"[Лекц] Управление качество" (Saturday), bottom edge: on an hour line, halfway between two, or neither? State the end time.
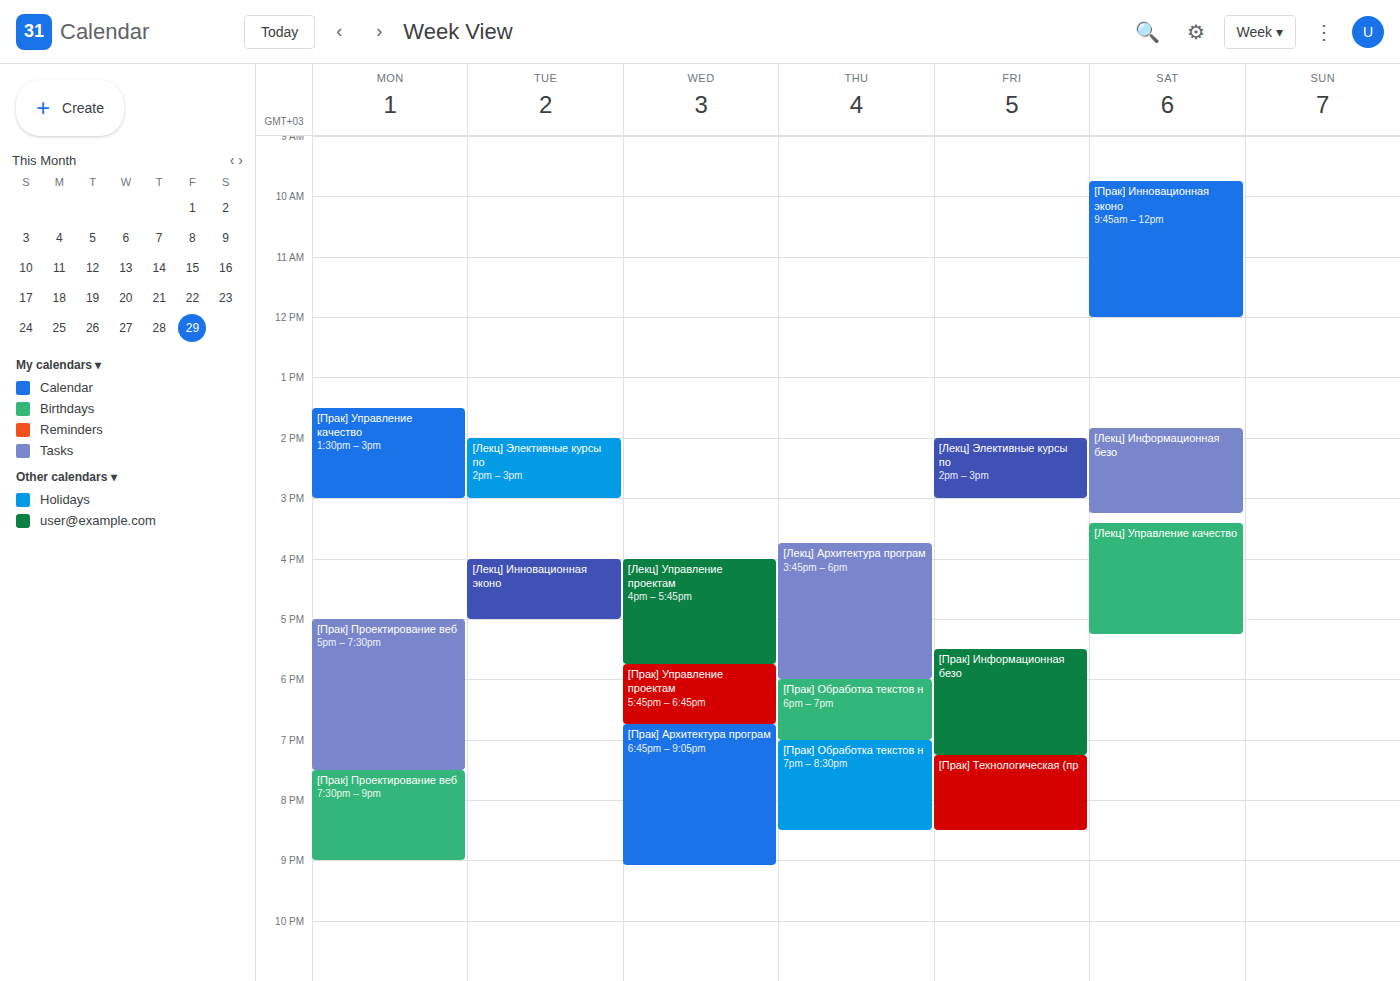
5:15 PM -- neither: a quarter of the way from the 5 PM line to the 6 PM line.